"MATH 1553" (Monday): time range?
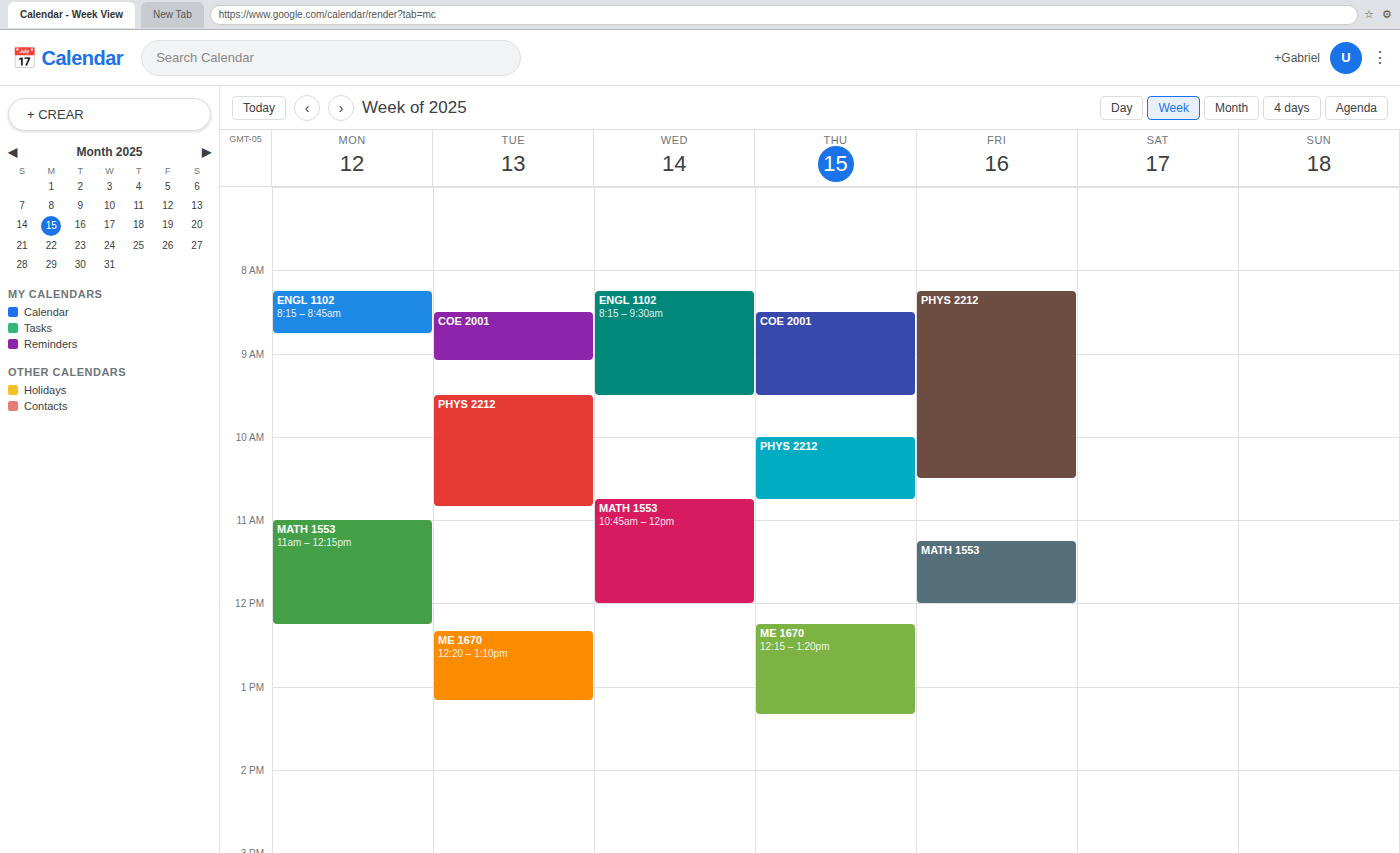
11:00 AM to 12:15 PM